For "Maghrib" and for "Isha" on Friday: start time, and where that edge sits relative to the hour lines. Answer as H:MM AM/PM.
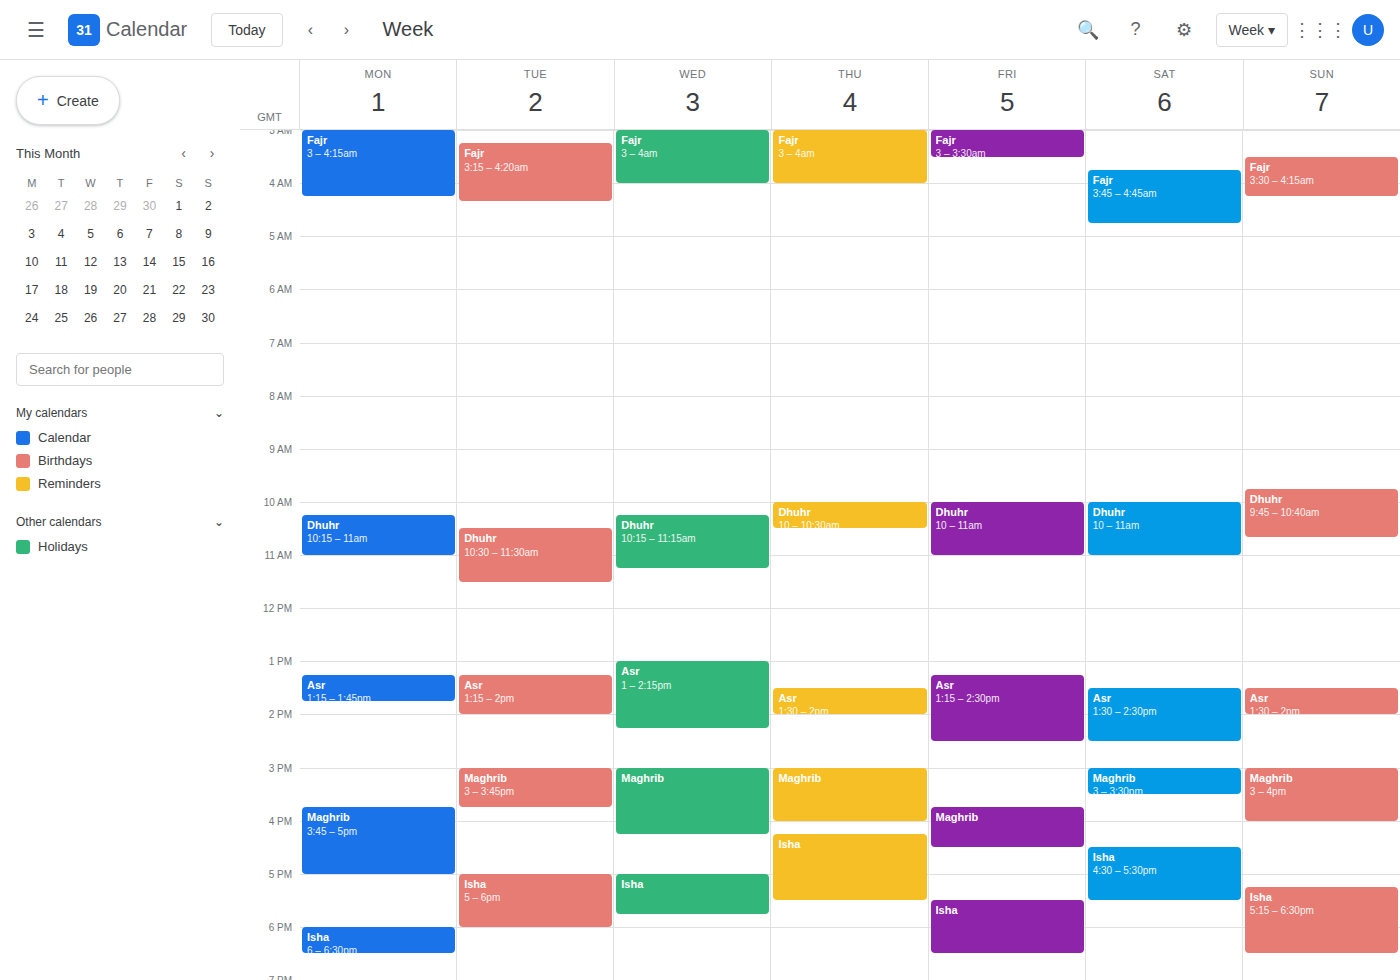
"Maghrib": 3:45 PM, neither: three quarters of the way from the 3 PM line to the 4 PM line. "Isha": 5:30 PM, halfway between the 5 PM and 6 PM lines.